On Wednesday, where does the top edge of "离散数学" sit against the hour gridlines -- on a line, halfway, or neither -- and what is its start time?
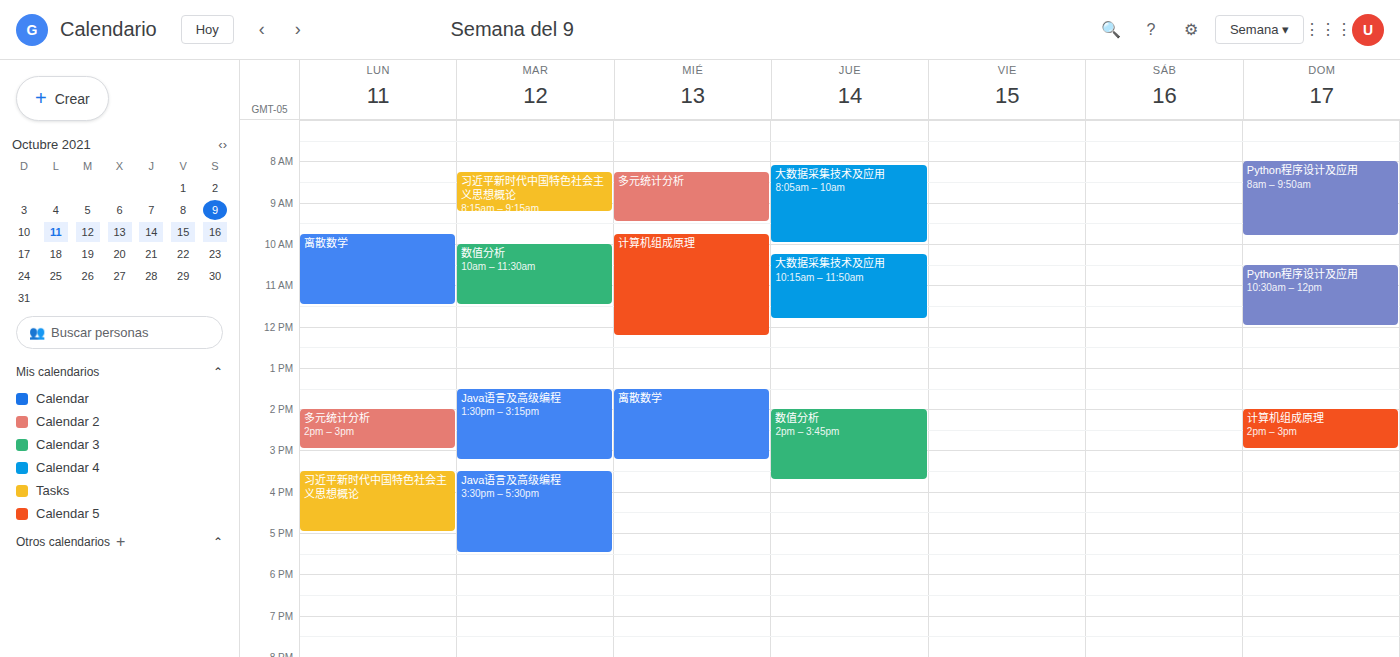
1:30 PM -- halfway between the 1 PM and 2 PM lines.